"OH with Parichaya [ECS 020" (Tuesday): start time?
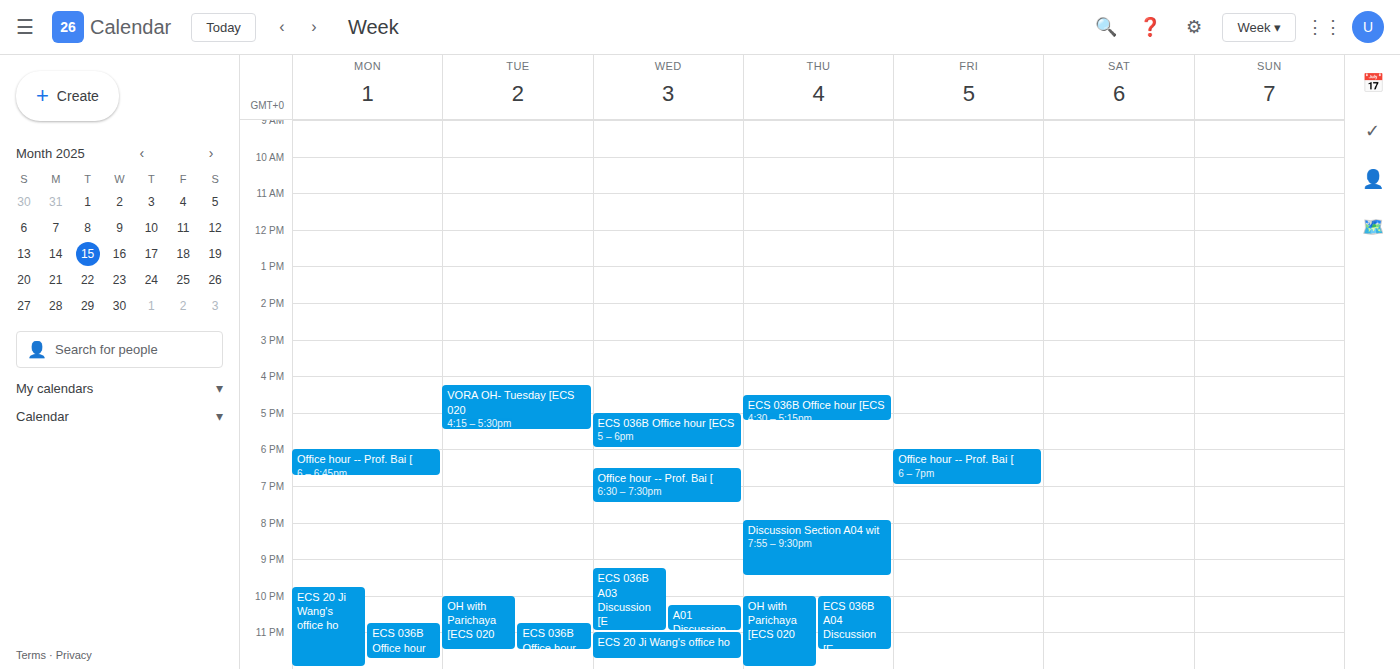
10:00 PM